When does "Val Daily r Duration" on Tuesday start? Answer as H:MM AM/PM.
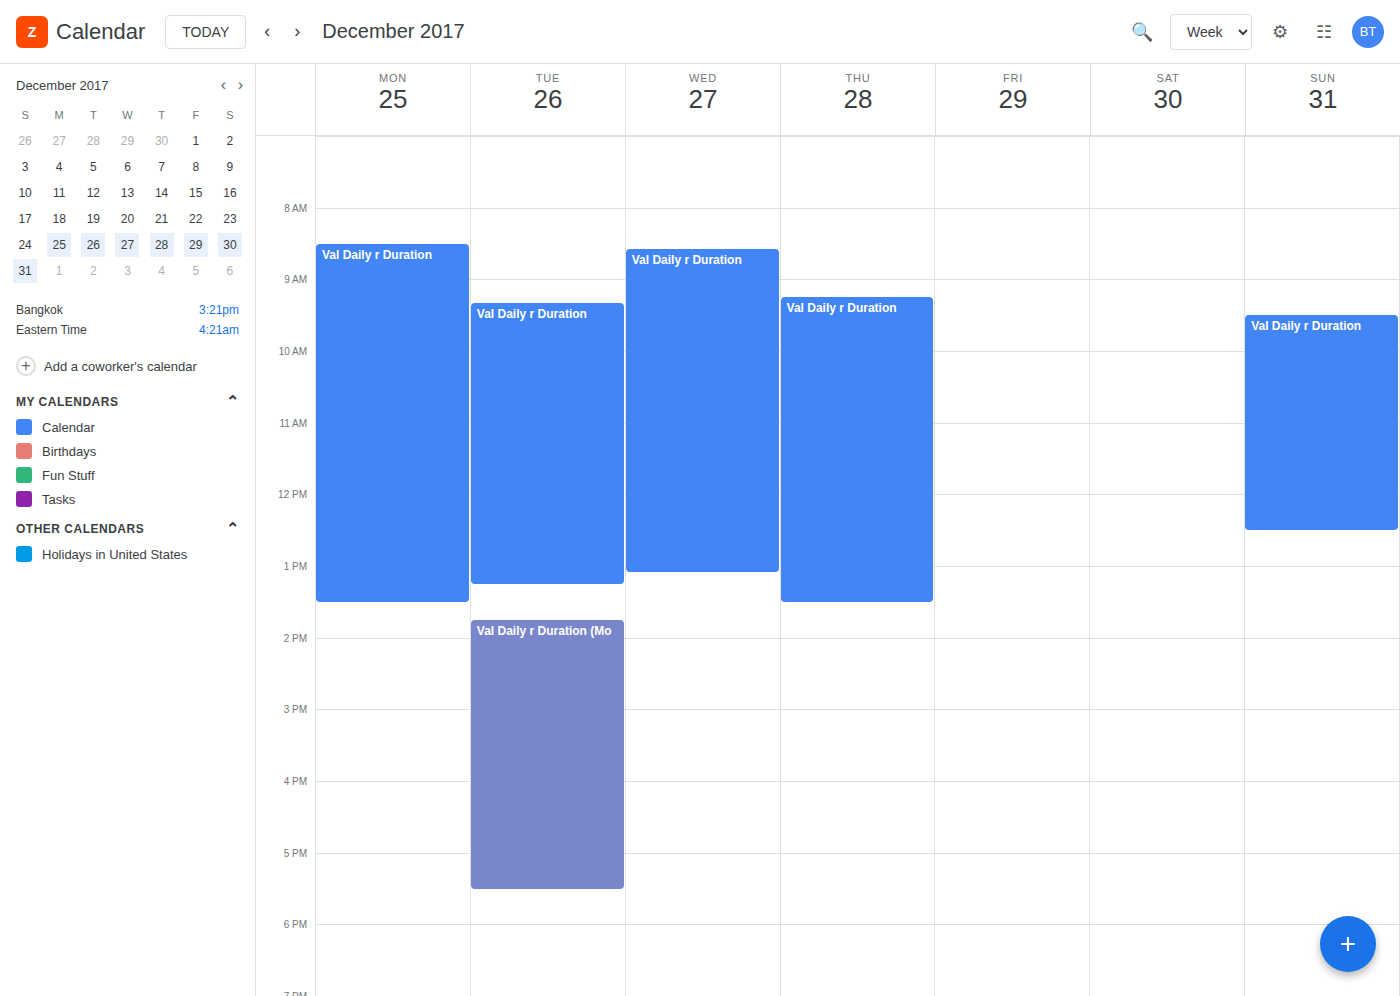
9:20 AM